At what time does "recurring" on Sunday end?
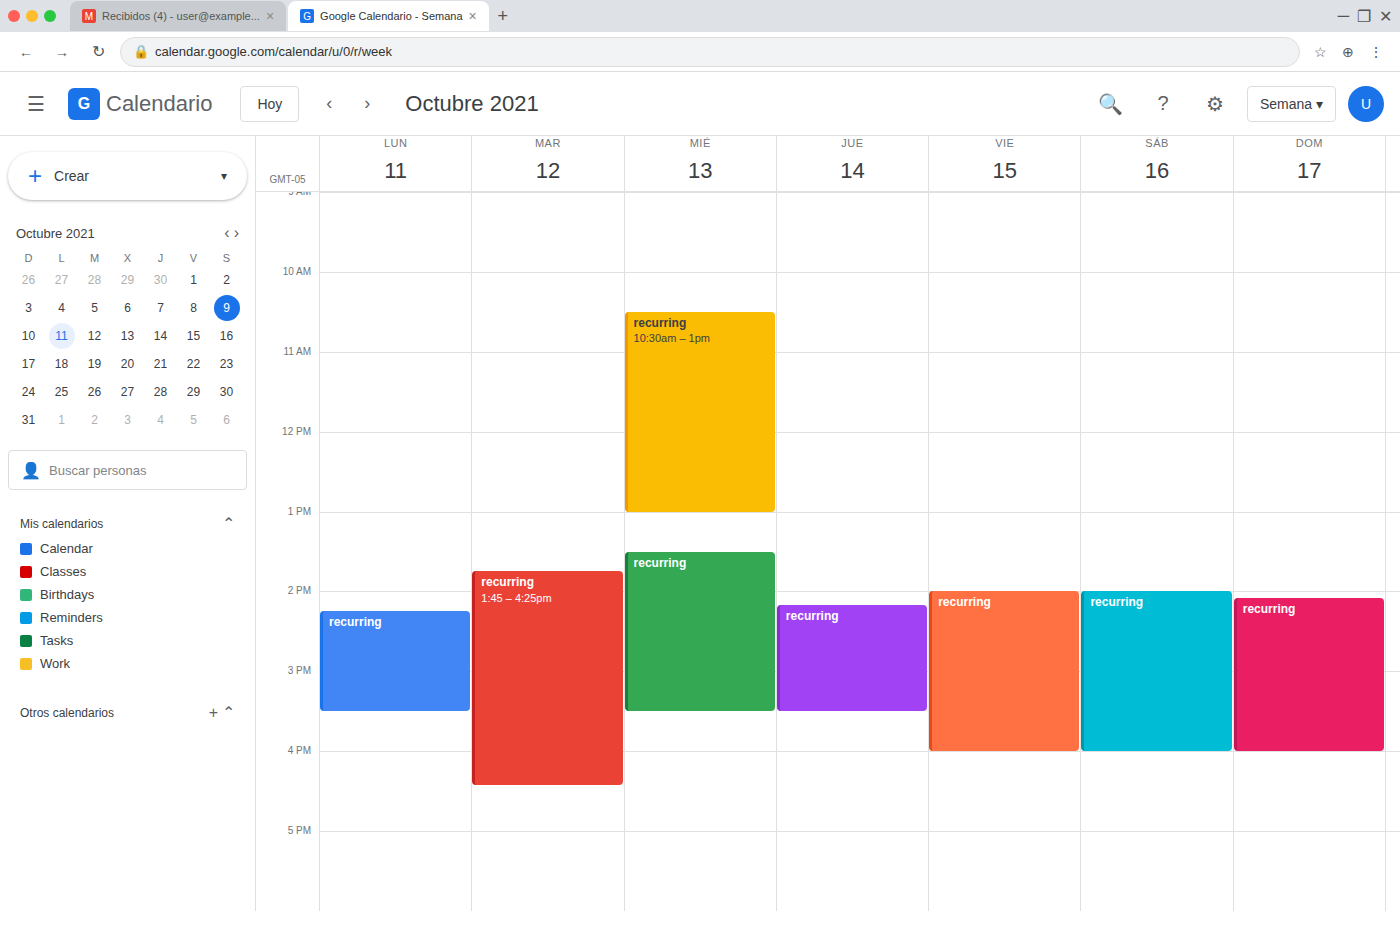
4:00 PM